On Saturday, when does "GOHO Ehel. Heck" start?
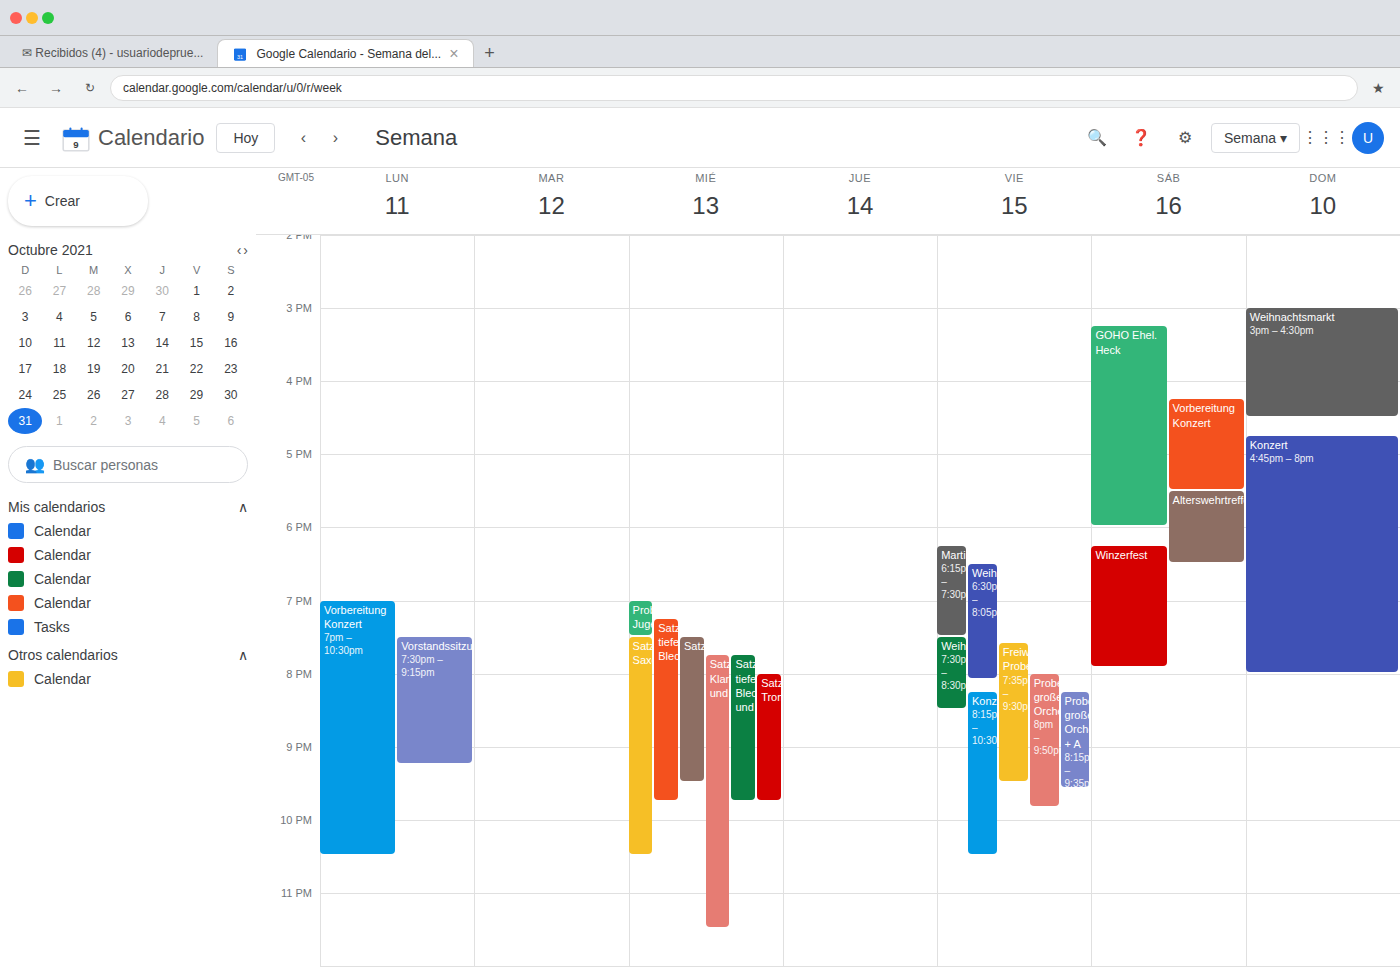
3:15 PM